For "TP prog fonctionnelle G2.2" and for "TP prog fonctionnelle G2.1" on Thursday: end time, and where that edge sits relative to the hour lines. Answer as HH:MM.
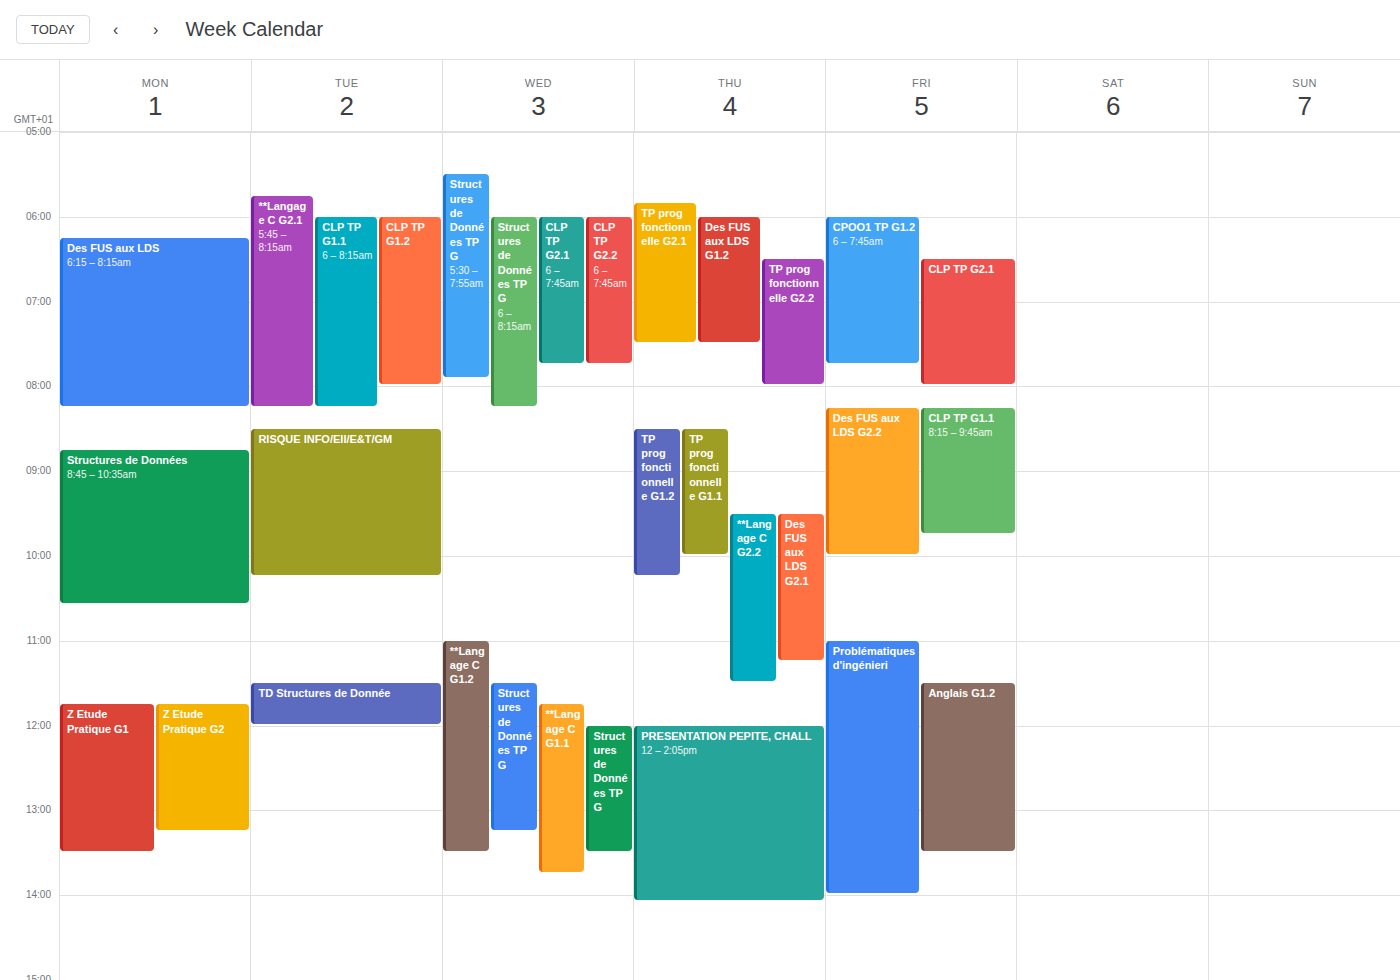
"TP prog fonctionnelle G2.2": 08:00, exactly on the 08:00 line. "TP prog fonctionnelle G2.1": 07:30, halfway between the 07:00 and 08:00 lines.